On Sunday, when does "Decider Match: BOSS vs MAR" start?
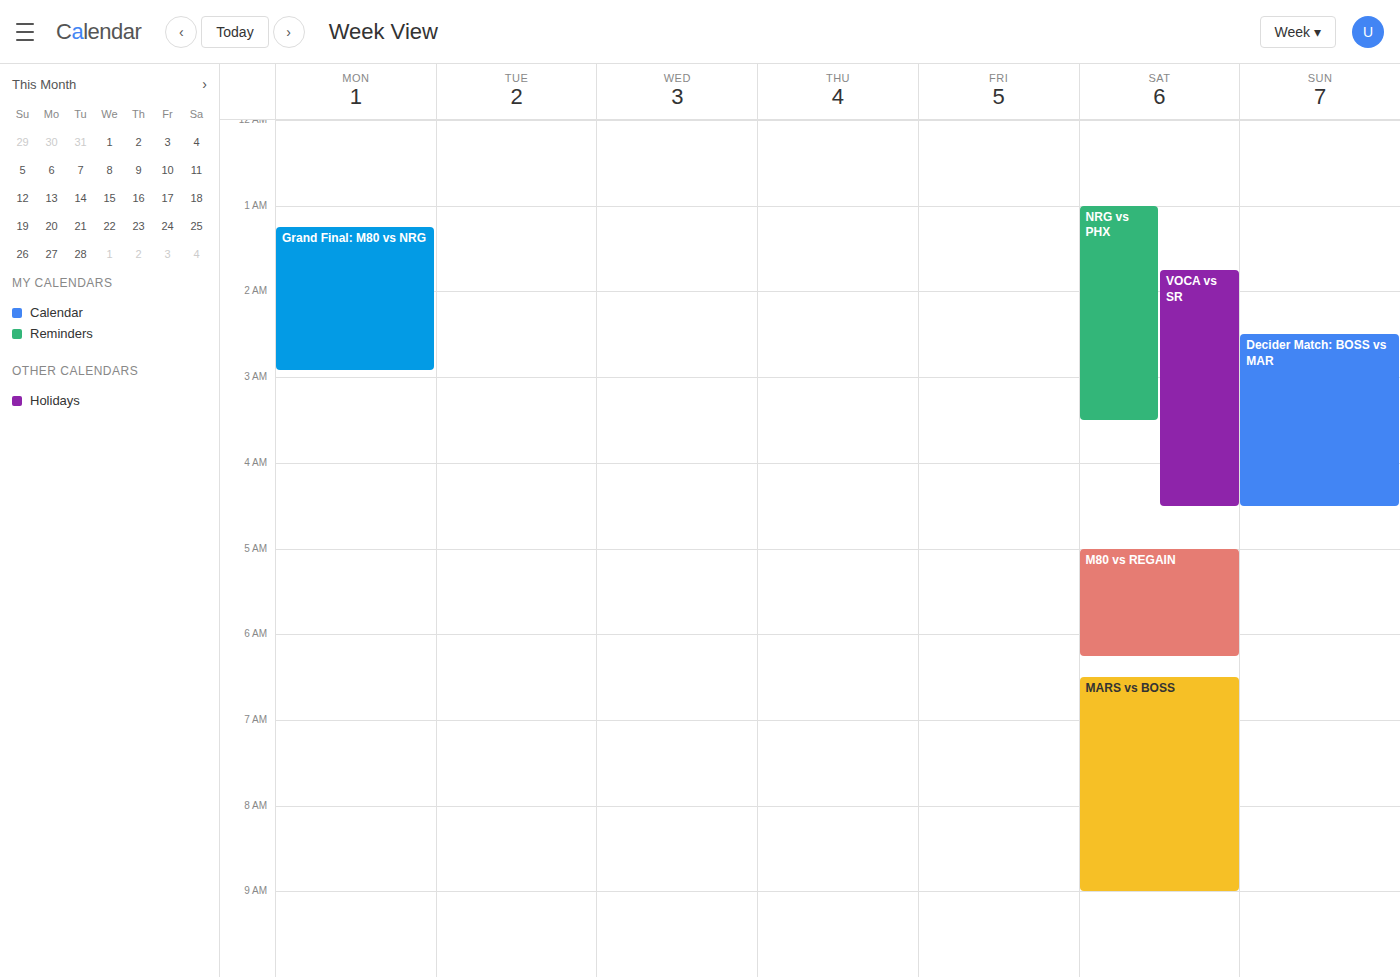
2:30 AM